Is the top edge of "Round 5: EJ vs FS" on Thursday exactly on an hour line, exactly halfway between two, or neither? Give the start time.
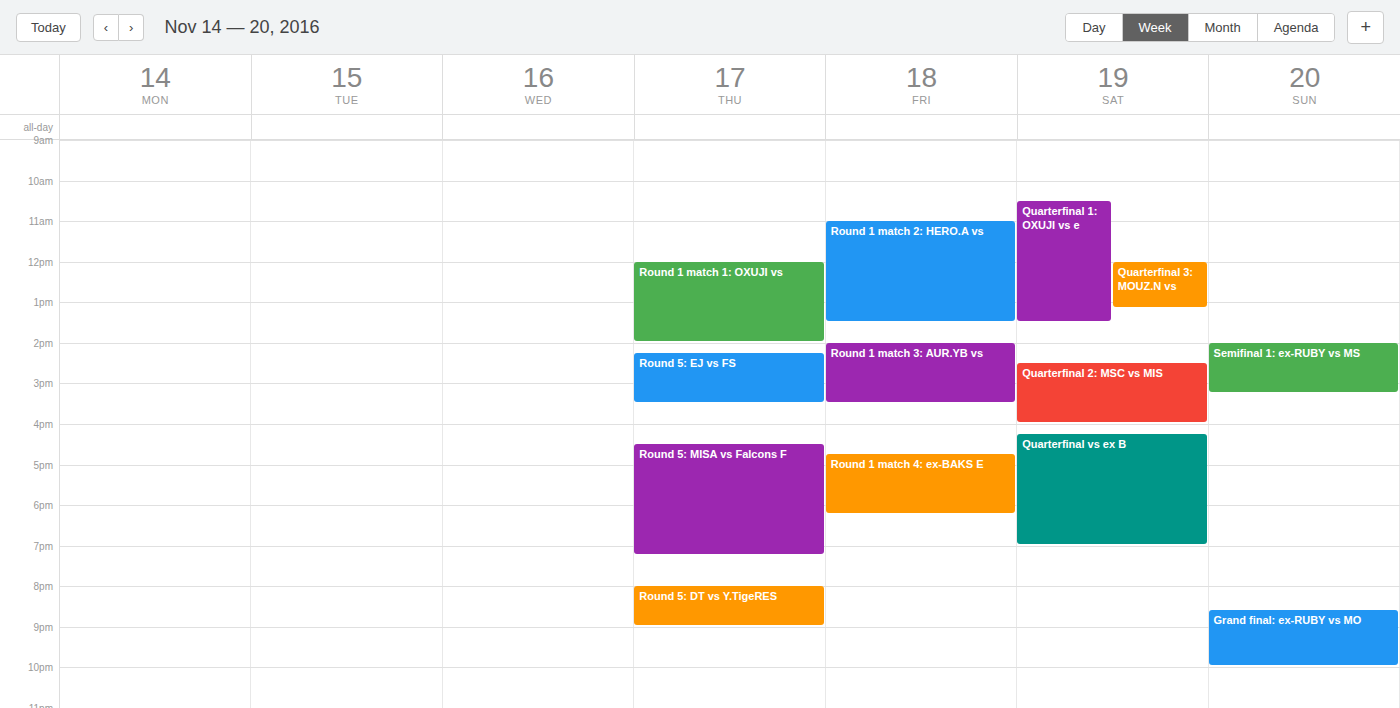
2:15 PM -- neither: a quarter of the way from the 2 PM line to the 3 PM line.